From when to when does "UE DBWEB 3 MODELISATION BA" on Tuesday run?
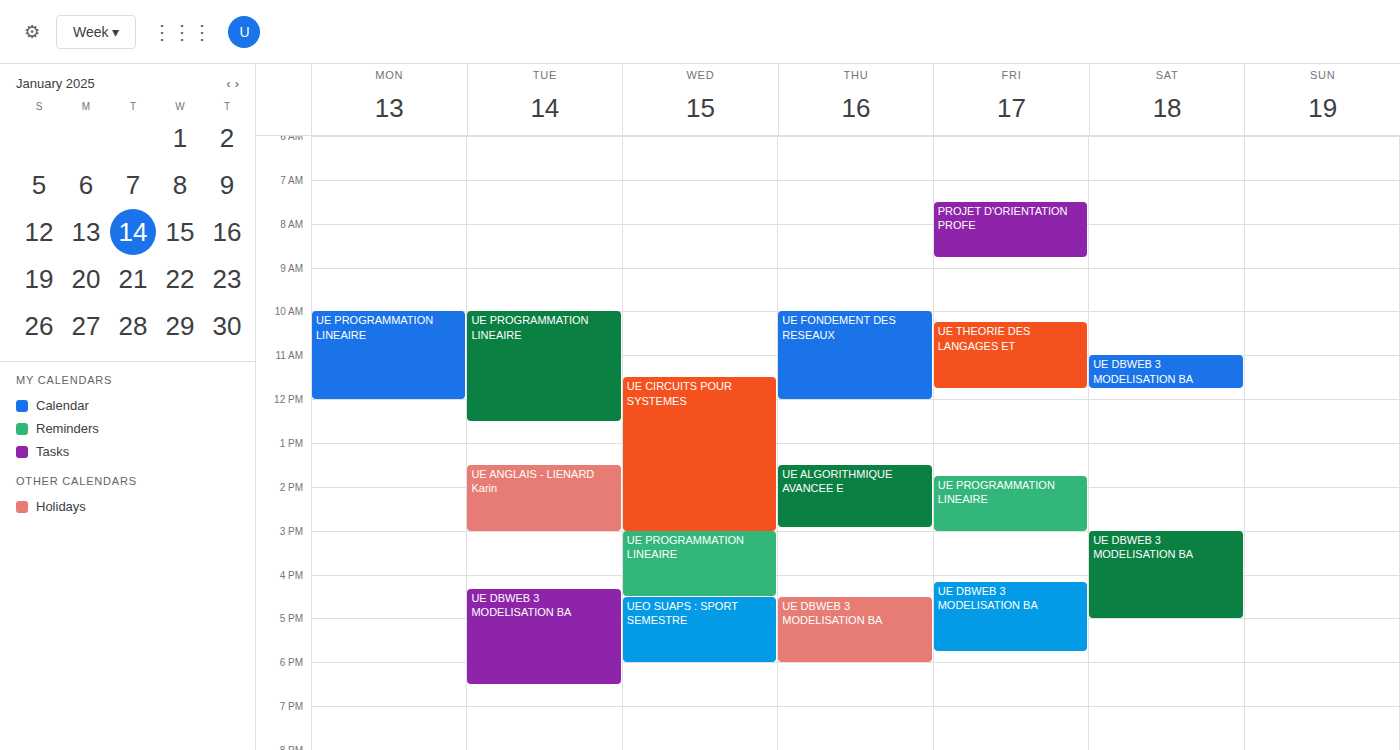
4:20 PM to 6:30 PM